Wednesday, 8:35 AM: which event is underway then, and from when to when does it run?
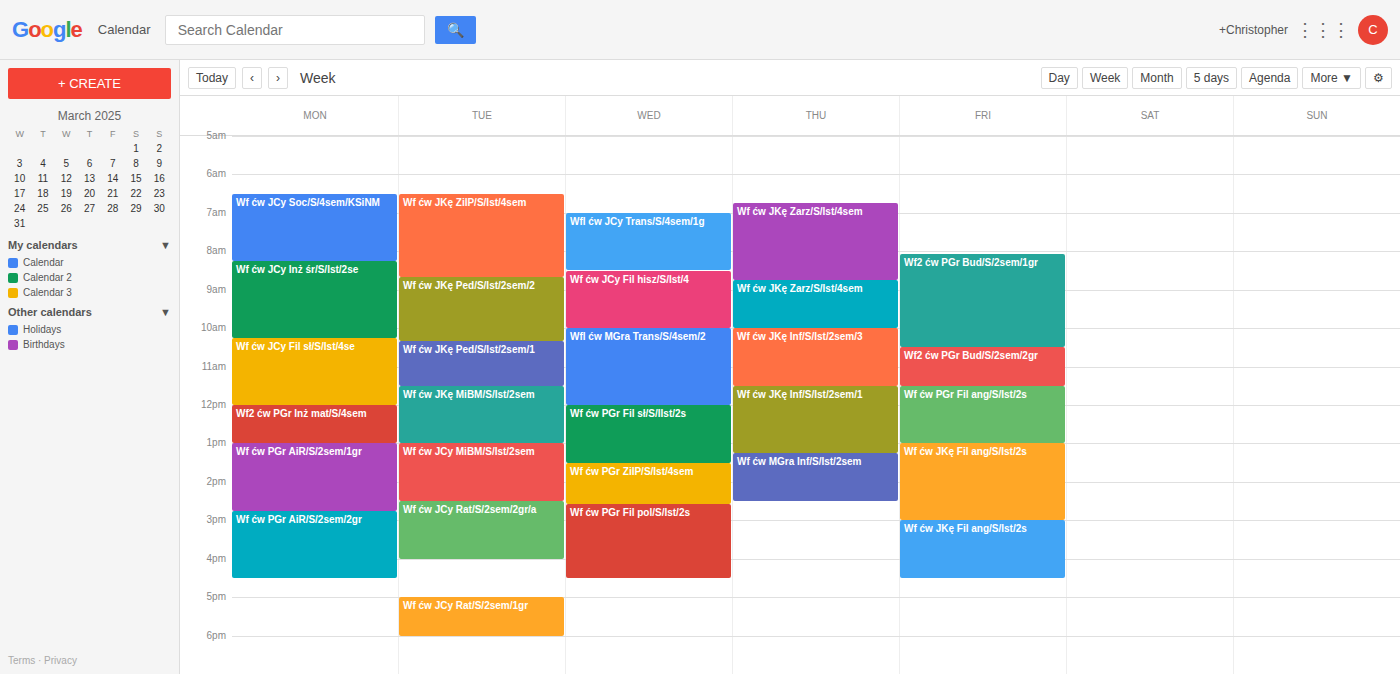
"Wf ćw JCy Fil hisz/S/Ist/4", 8:30 AM to 10:00 AM